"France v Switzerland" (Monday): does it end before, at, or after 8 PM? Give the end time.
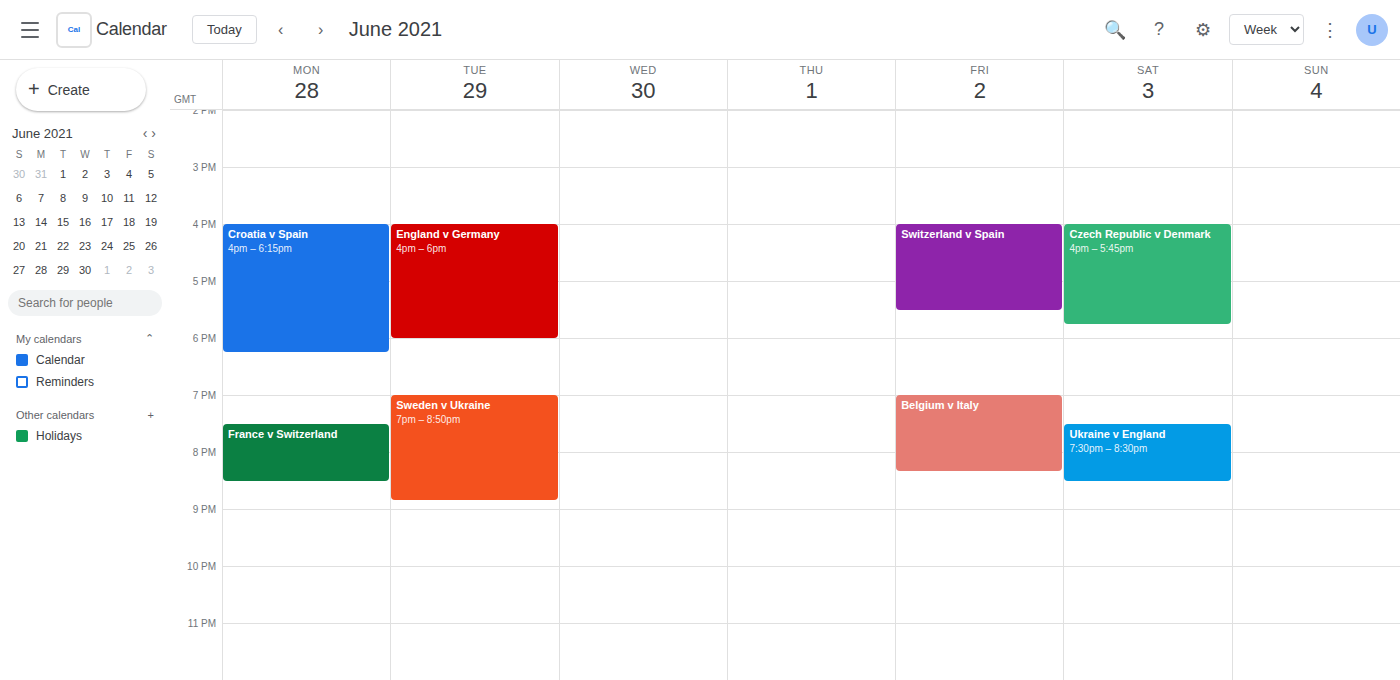
8:30 PM -- after 8 PM, 30 minutes below the 8 PM line.